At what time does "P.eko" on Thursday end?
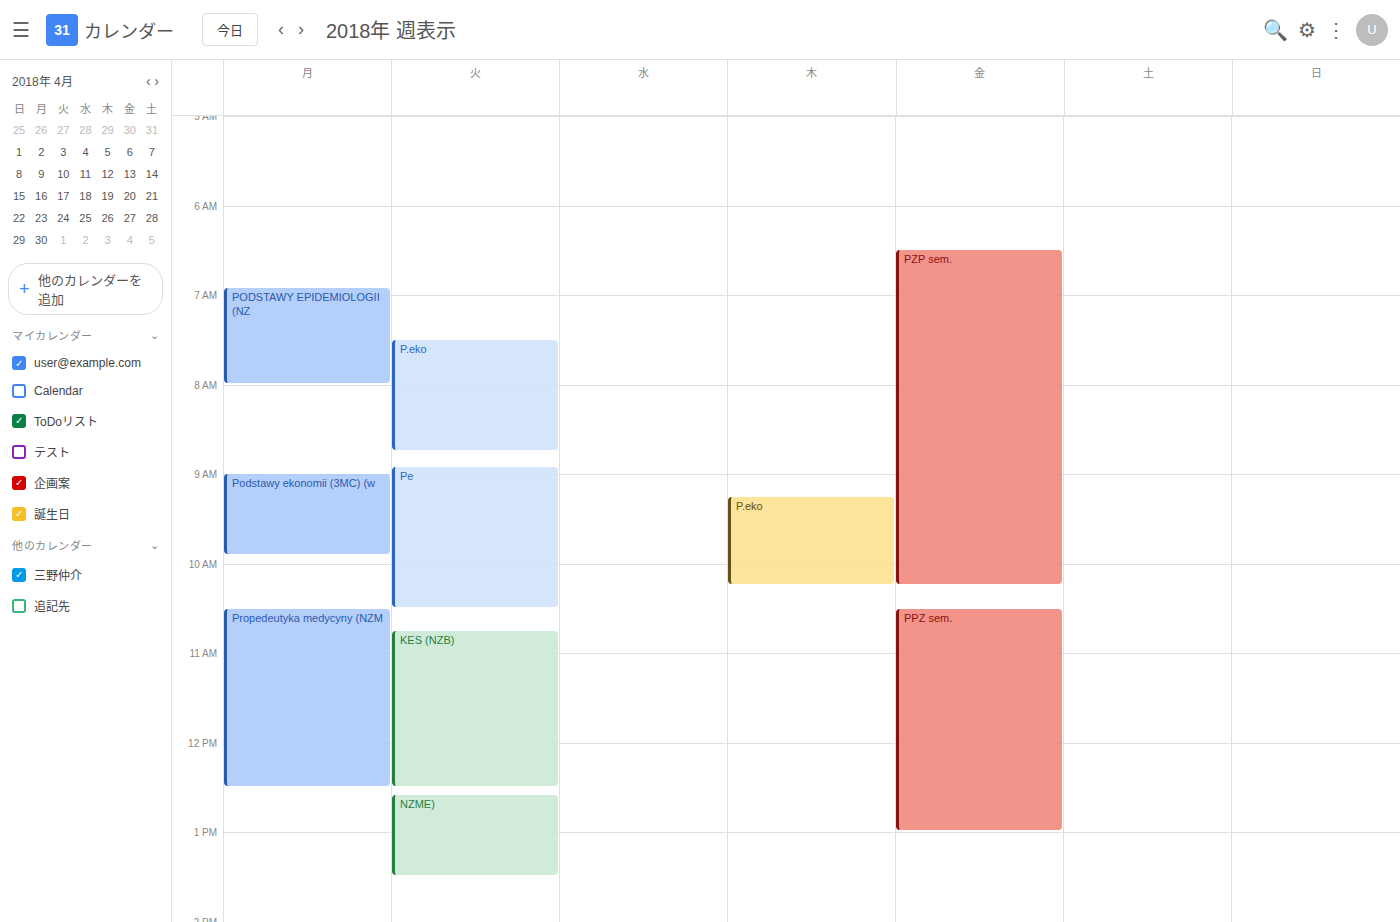
10:15 AM